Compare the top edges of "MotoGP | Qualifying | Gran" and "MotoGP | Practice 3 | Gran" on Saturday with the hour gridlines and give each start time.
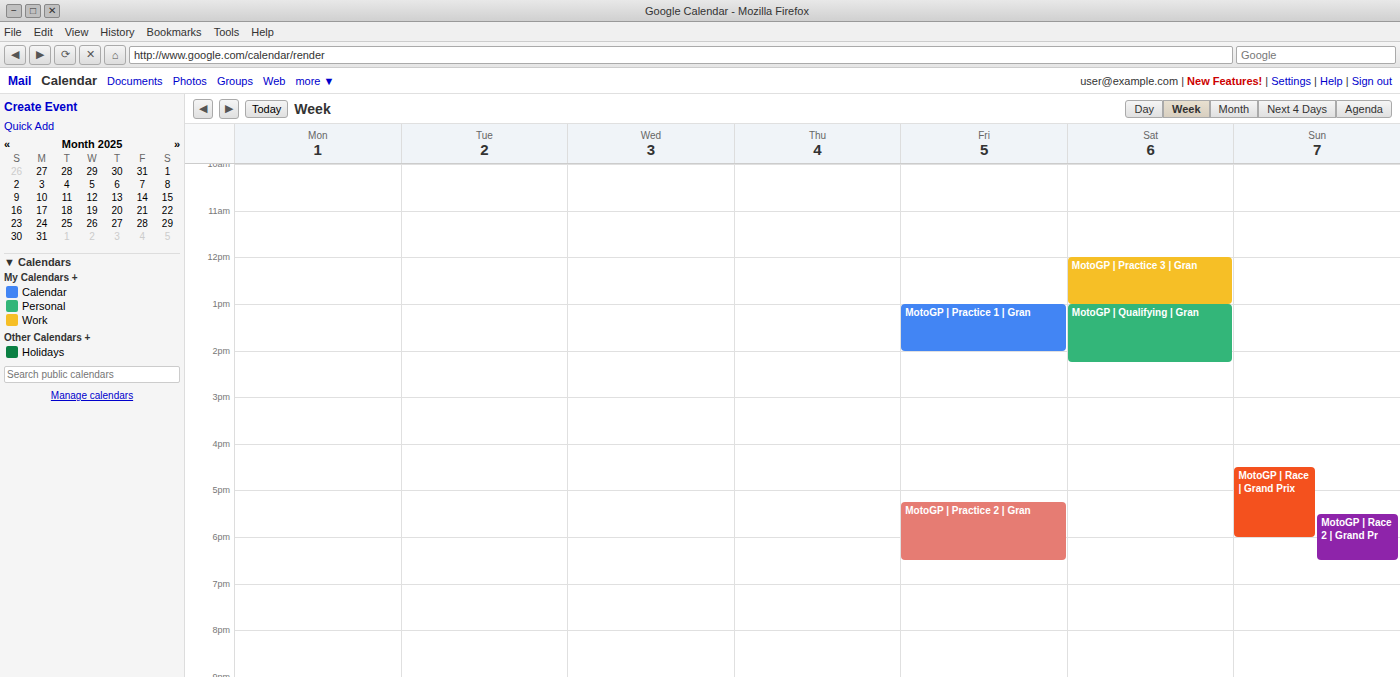
"MotoGP | Qualifying | Gran": 1:00 PM, exactly on the 1 PM line. "MotoGP | Practice 3 | Gran": 12:00 PM, exactly on the 12 PM line.